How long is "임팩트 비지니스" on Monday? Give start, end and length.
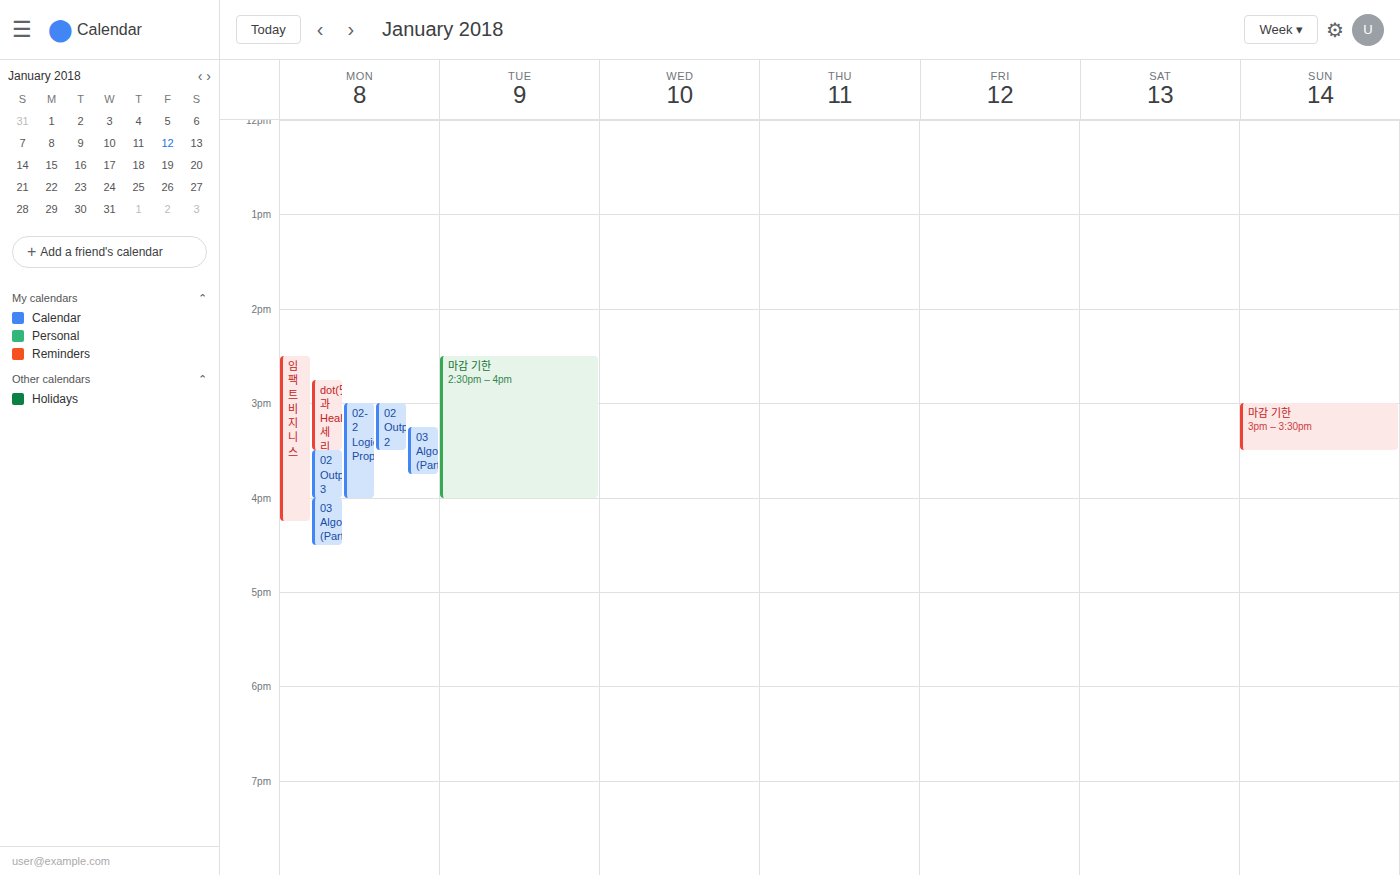
2:30 PM to 4:15 PM, 1 hour 45 minutes